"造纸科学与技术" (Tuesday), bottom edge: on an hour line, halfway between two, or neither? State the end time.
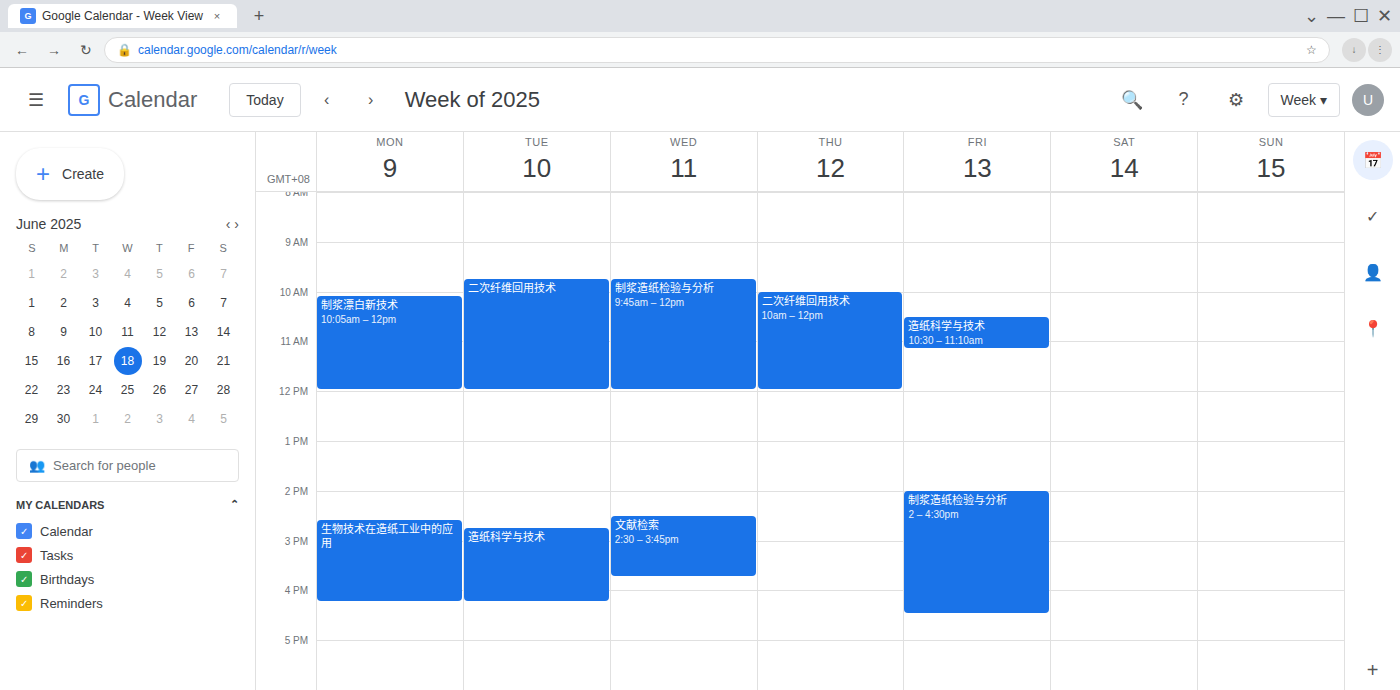
4:15 PM -- neither: a quarter of the way from the 4 PM line to the 5 PM line.